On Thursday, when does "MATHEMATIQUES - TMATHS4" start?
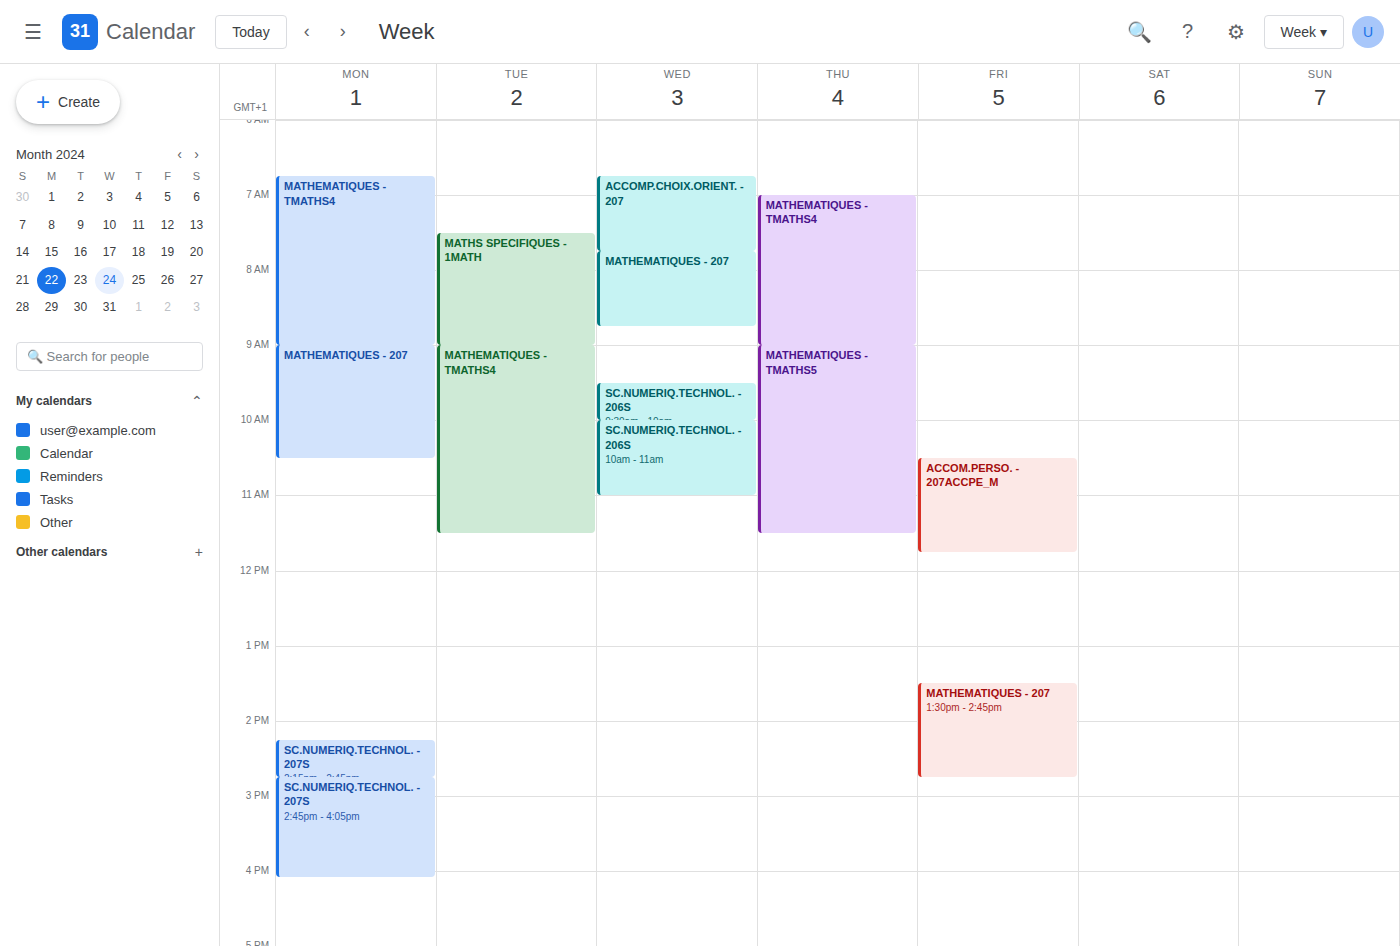
7:00 AM